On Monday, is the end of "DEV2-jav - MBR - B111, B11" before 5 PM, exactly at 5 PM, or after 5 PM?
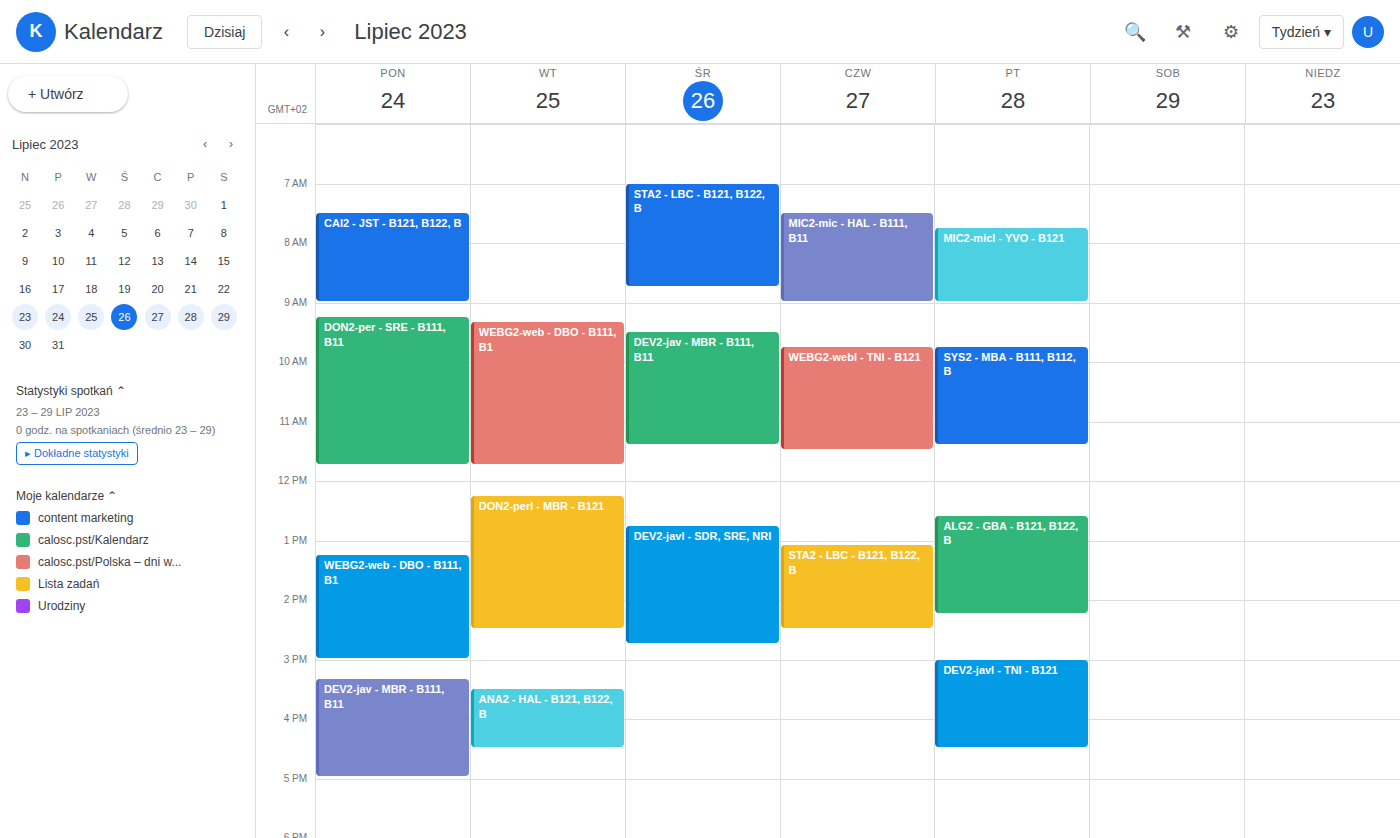
5:00 PM -- exactly at 5 PM, on the 5 PM line.